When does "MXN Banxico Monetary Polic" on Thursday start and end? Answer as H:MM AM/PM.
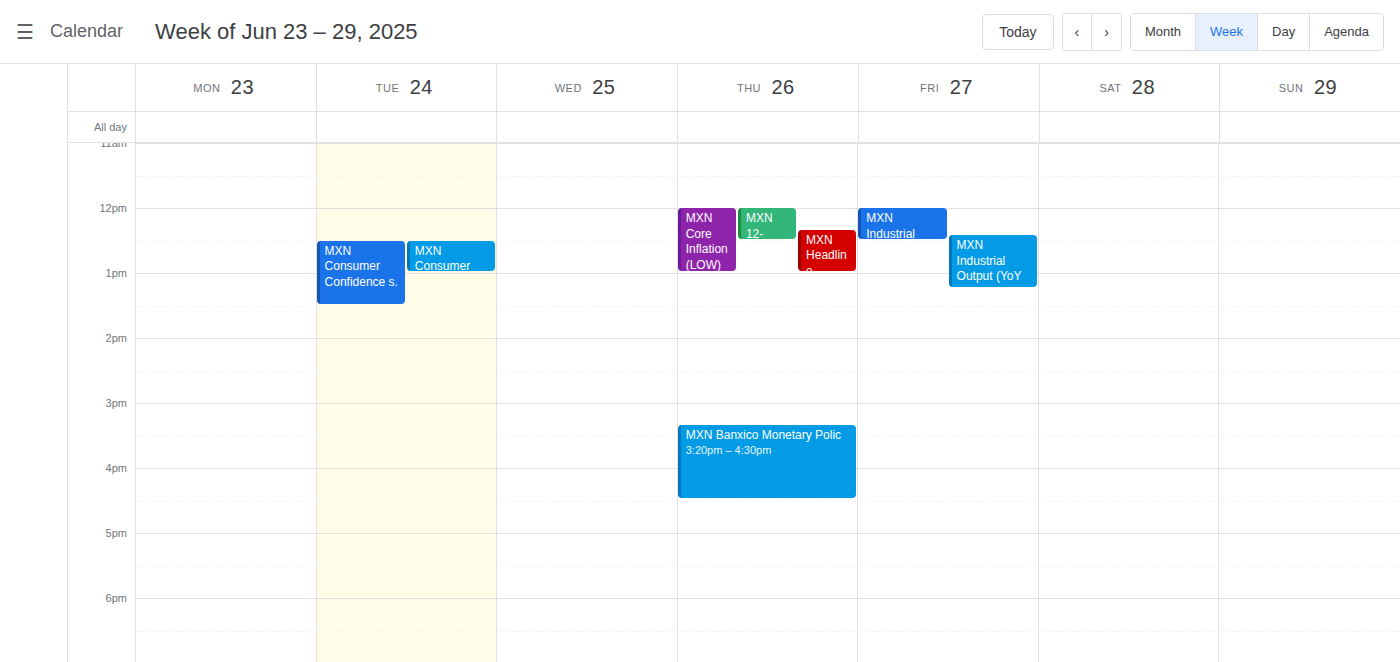
3:20 PM to 4:30 PM